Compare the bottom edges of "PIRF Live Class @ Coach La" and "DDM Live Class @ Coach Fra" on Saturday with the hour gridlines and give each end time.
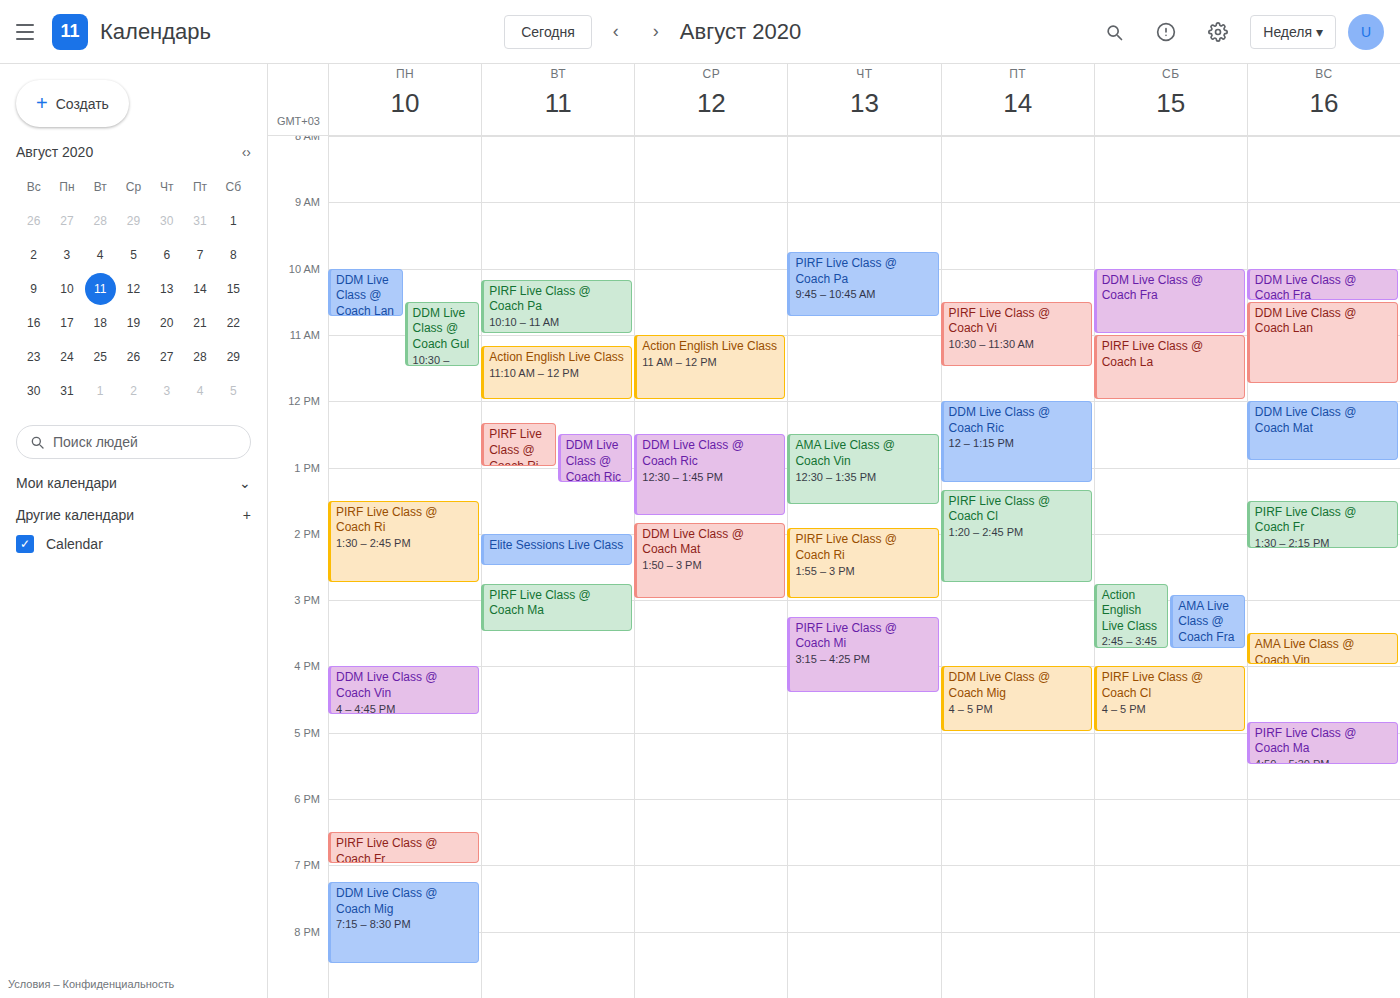
"PIRF Live Class @ Coach La": 12:00 PM, exactly on the 12 PM line. "DDM Live Class @ Coach Fra": 11:00 AM, exactly on the 11 AM line.